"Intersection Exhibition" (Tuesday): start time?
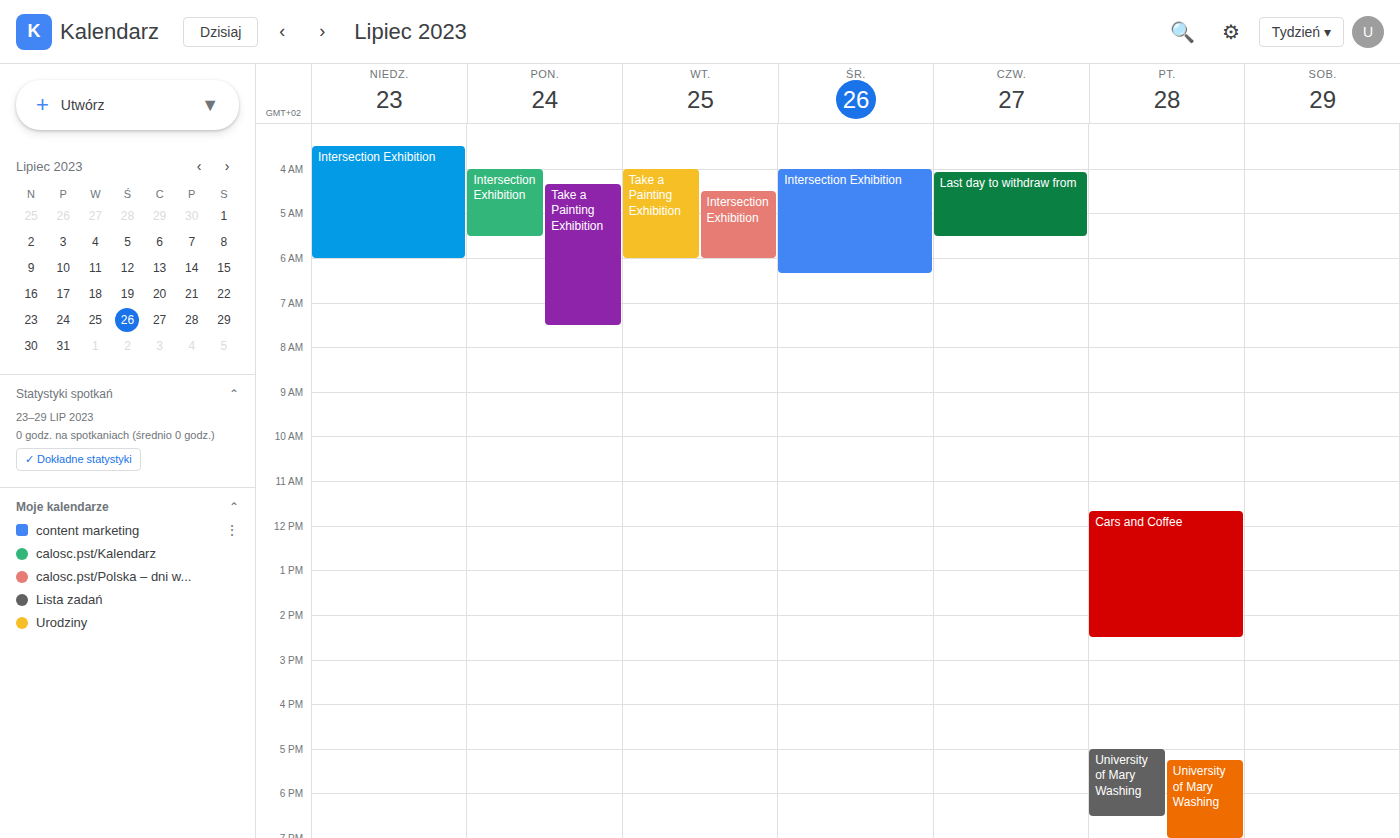
4:30 AM